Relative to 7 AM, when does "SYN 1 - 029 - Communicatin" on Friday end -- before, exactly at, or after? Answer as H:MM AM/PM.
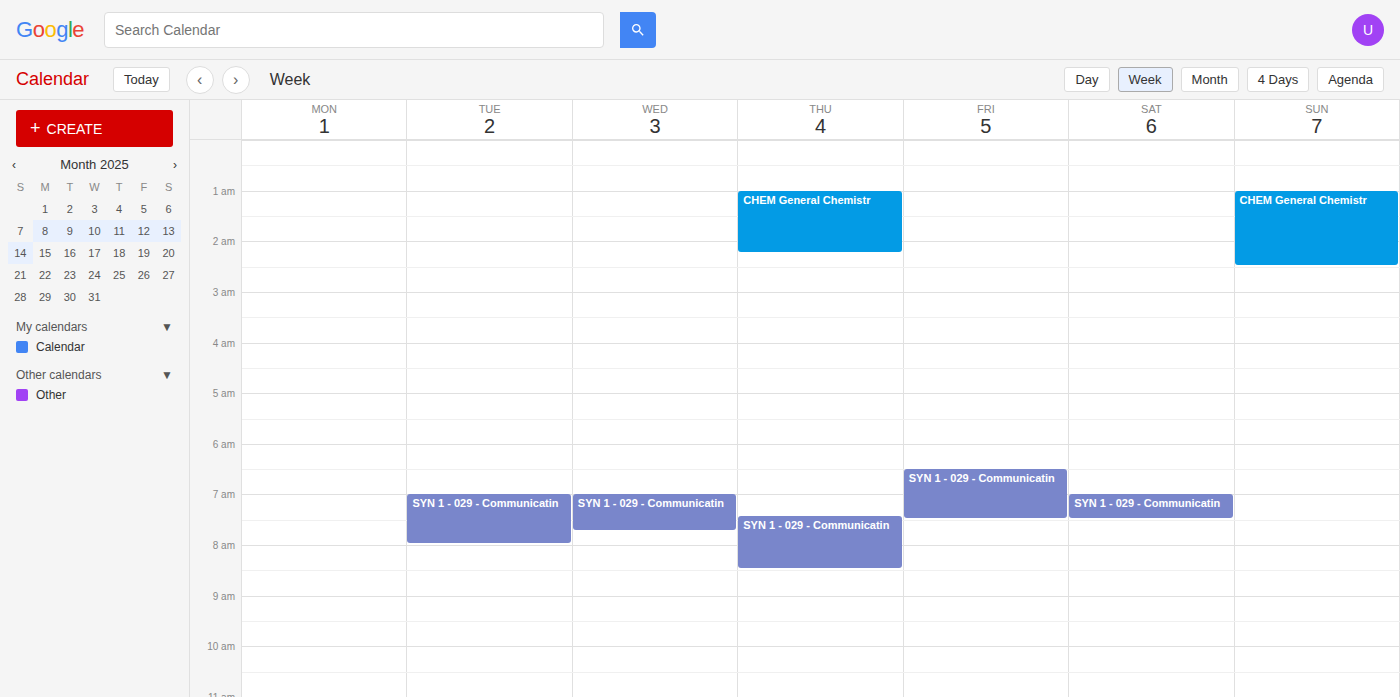
7:30 AM -- after 7 AM, 30 minutes below the 7 AM line.